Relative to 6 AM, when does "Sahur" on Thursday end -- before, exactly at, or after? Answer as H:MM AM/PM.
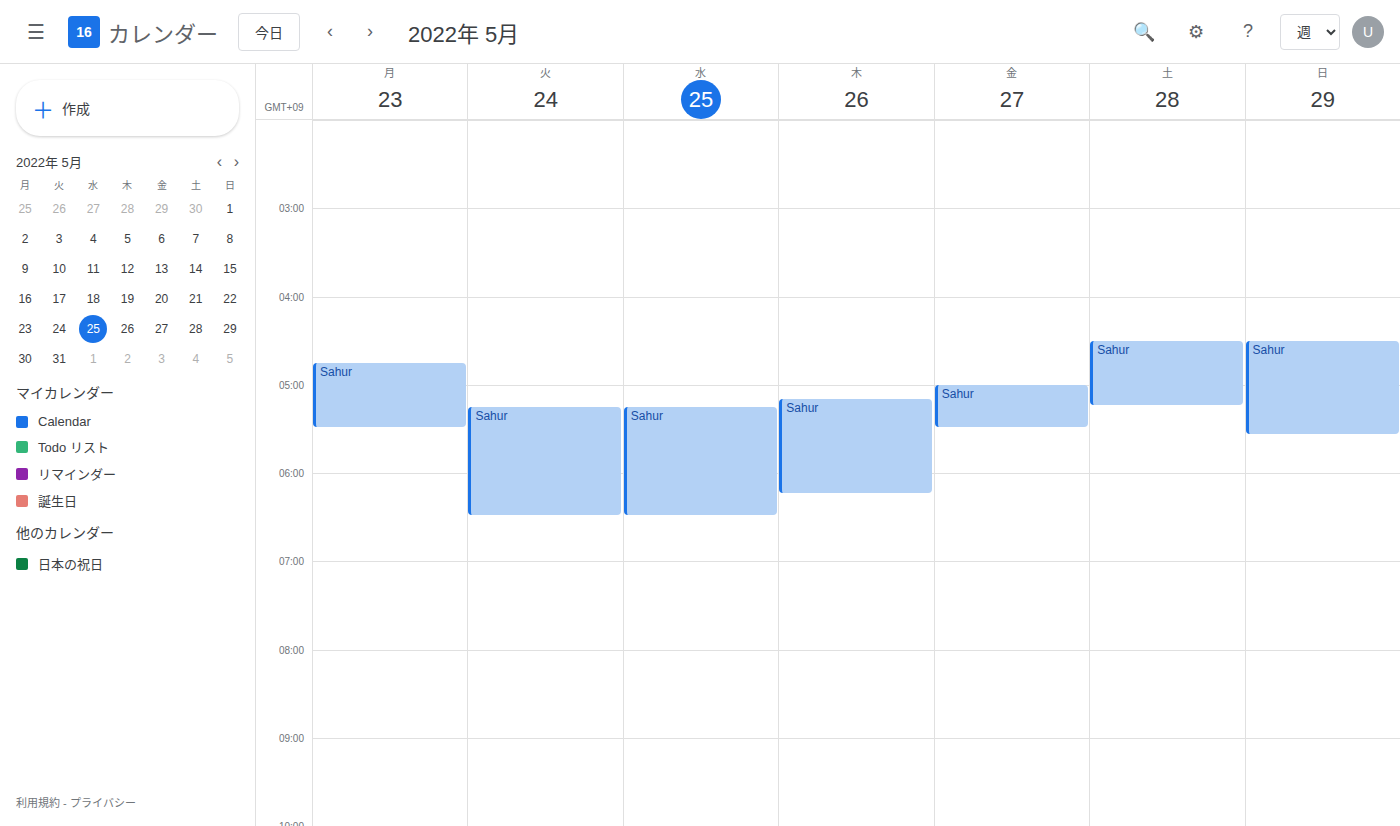
6:15 AM -- after 6 AM, 15 minutes below the 6 AM line.